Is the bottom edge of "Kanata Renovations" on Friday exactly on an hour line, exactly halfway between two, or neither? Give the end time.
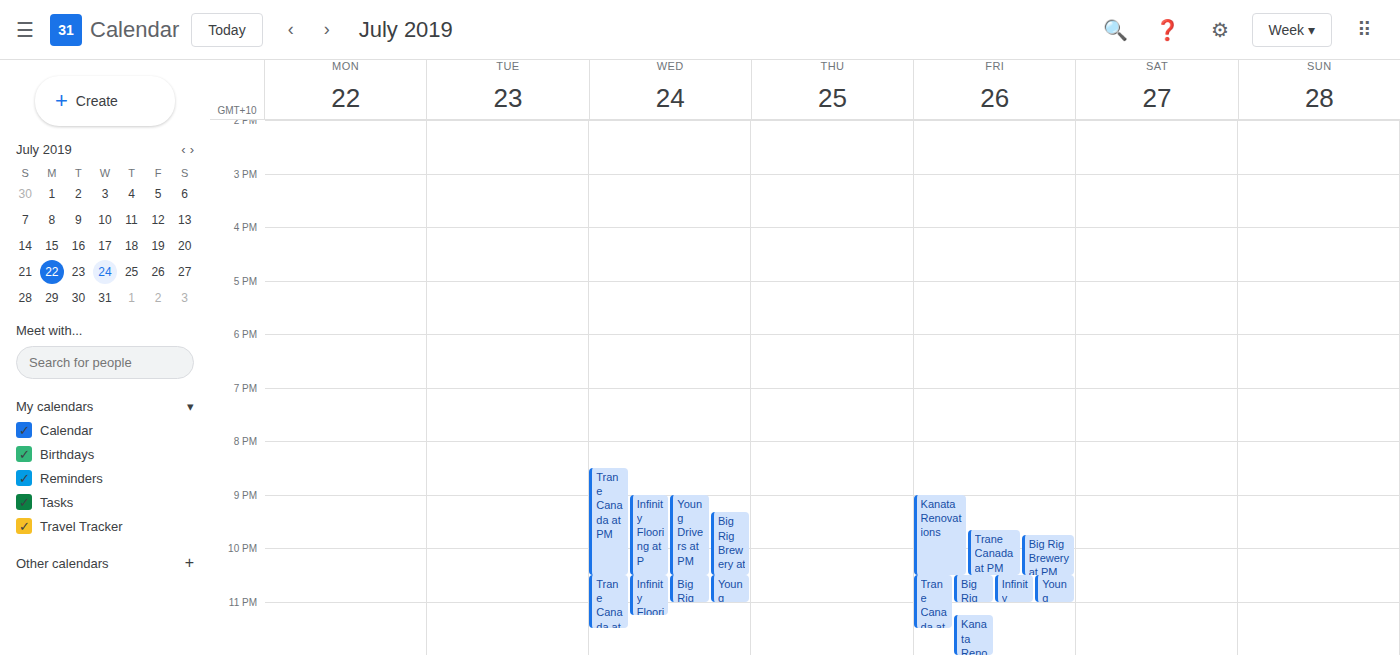
10:30 PM -- halfway between the 10 PM and 11 PM lines.